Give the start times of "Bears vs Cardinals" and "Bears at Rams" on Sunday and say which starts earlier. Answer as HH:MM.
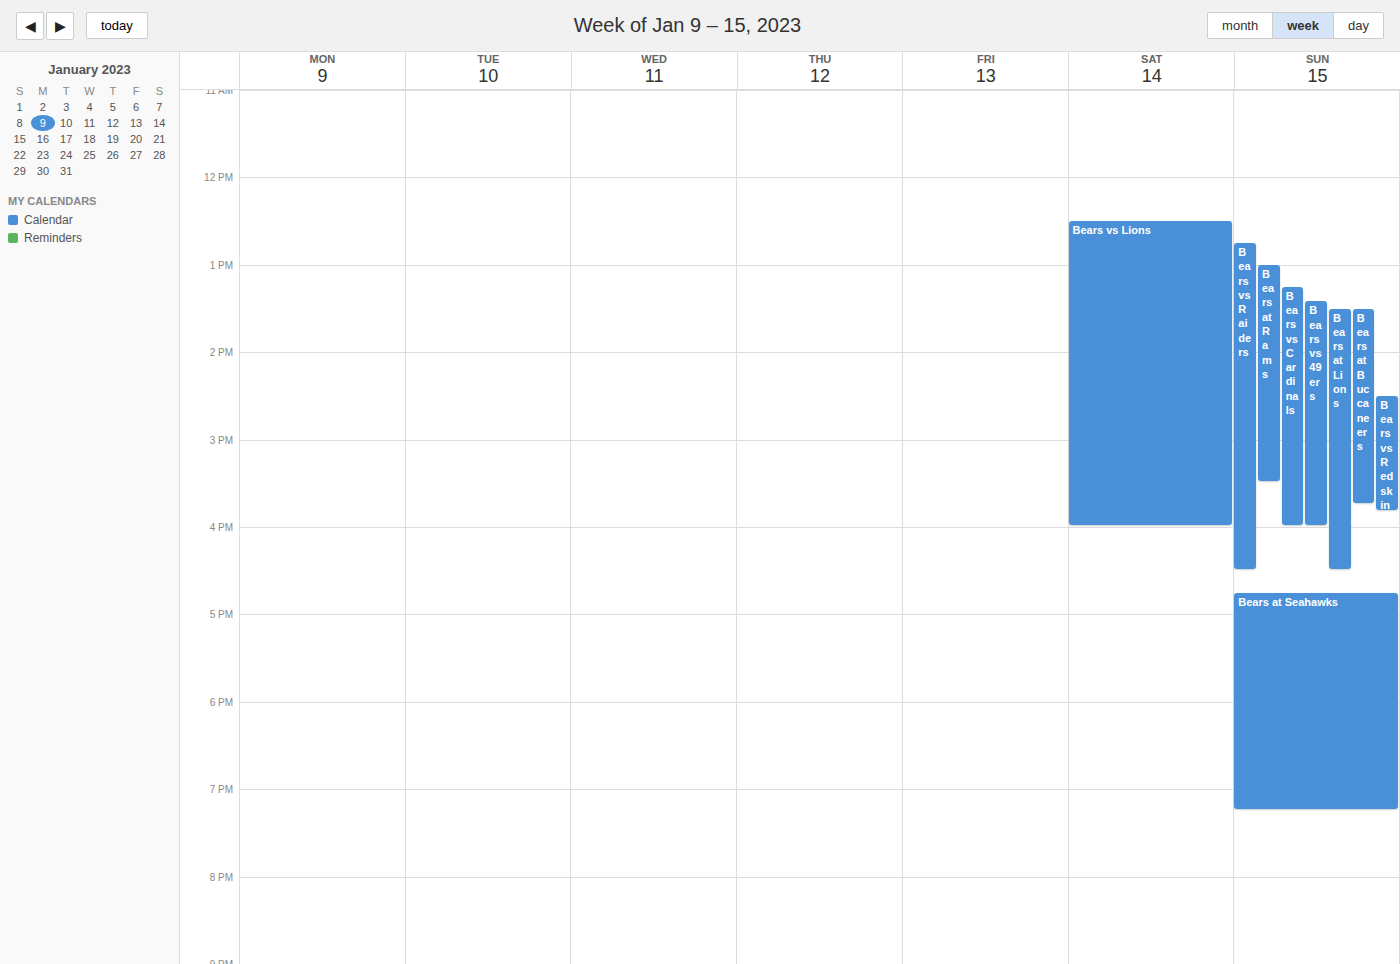
"Bears at Rams" 13:00; "Bears vs Cardinals" 13:15.